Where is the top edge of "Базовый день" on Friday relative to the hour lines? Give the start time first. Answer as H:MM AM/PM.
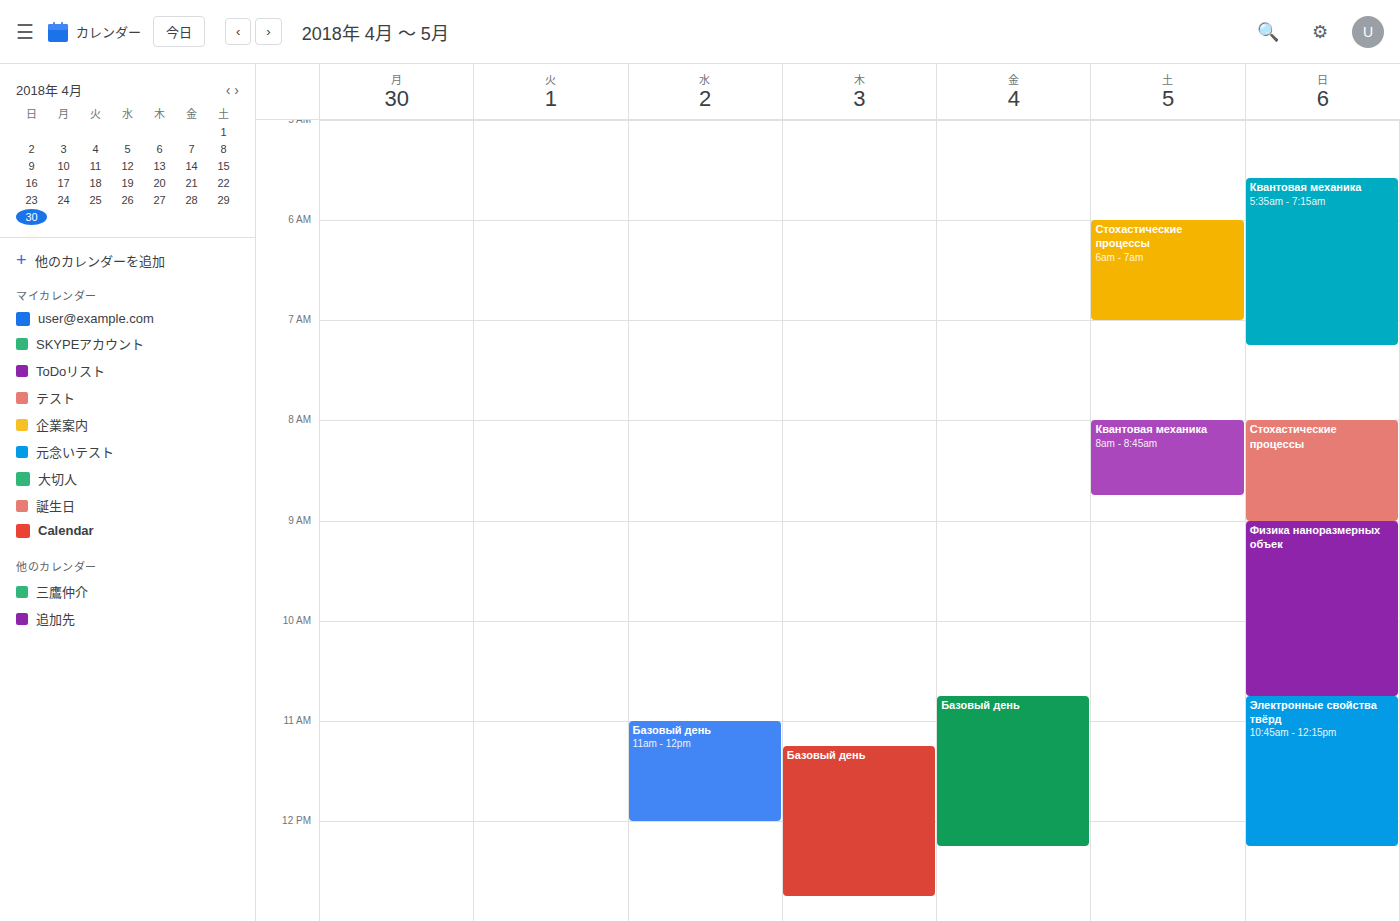
10:45 AM -- neither: three quarters of the way from the 10 AM line to the 11 AM line.